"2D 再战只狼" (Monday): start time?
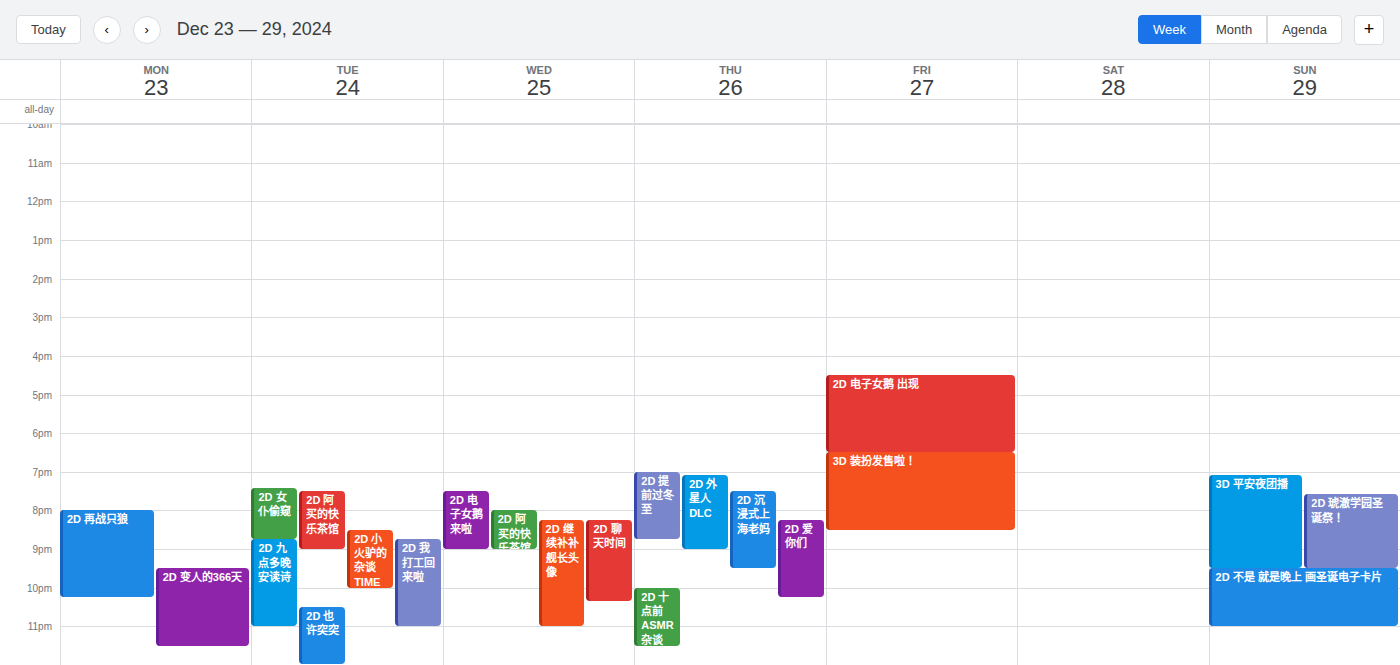
8:00 PM